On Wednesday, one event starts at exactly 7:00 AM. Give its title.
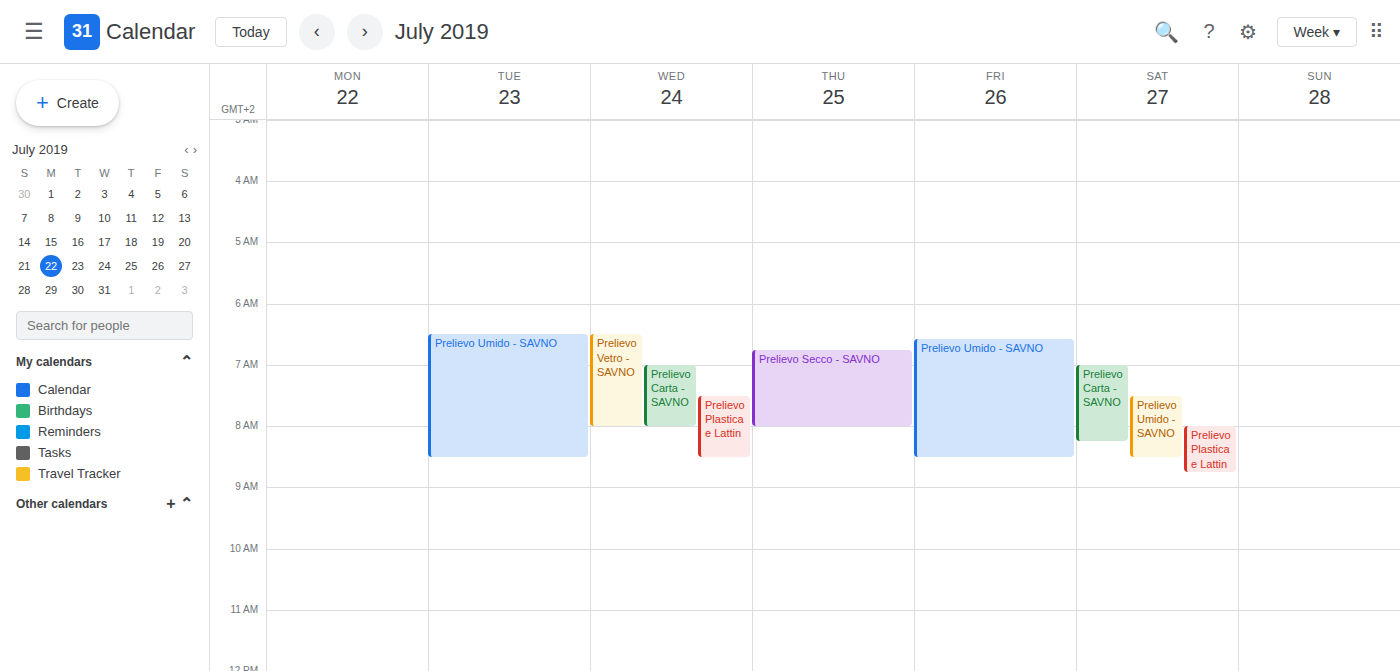
"Prelievo Carta - SAVNO"